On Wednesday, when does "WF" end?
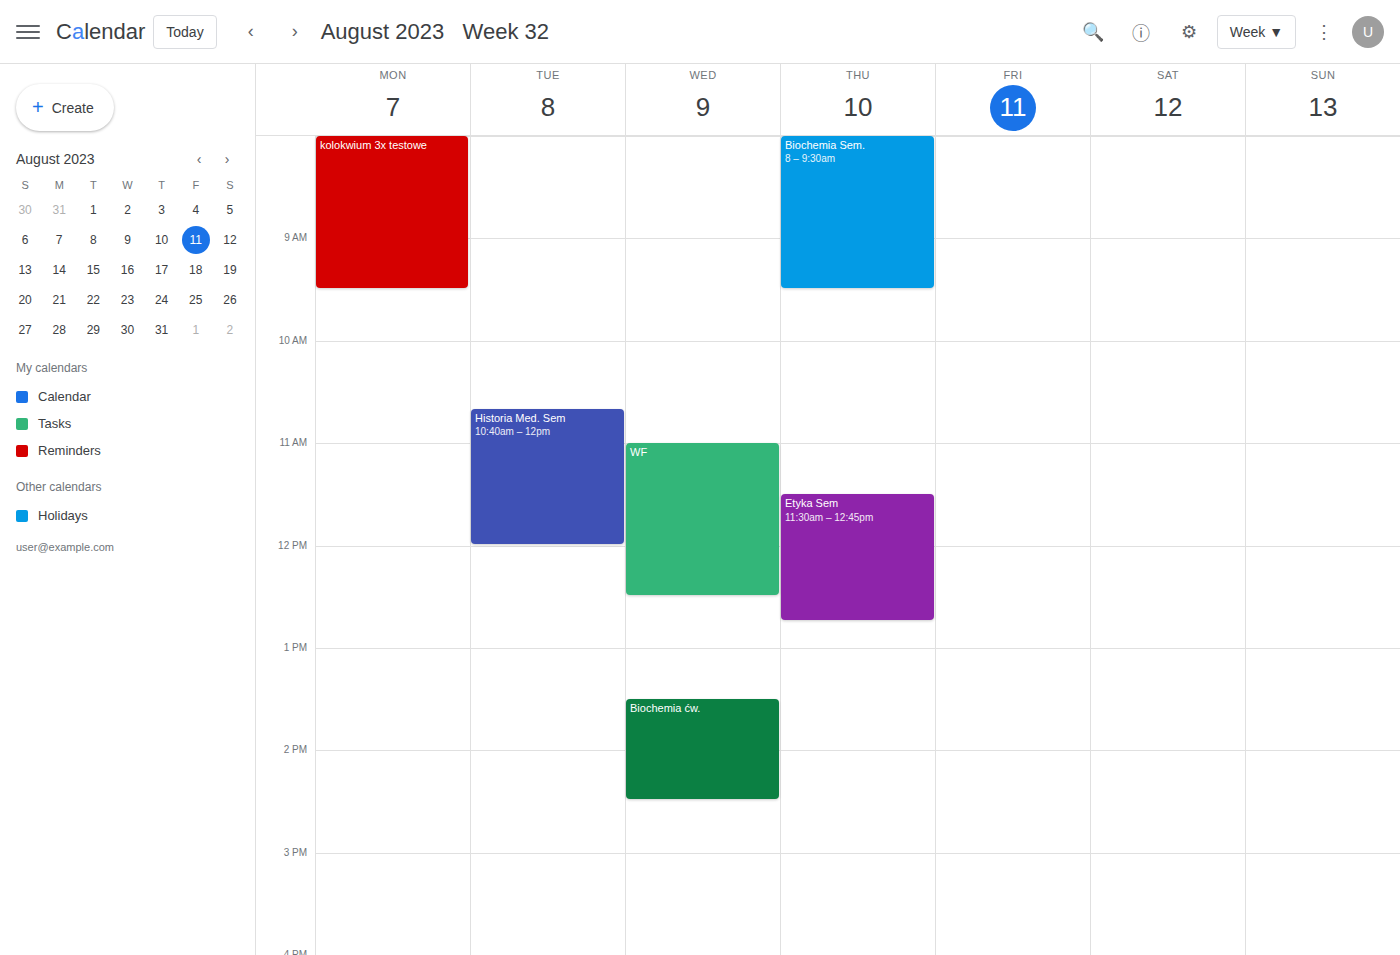
12:30 PM